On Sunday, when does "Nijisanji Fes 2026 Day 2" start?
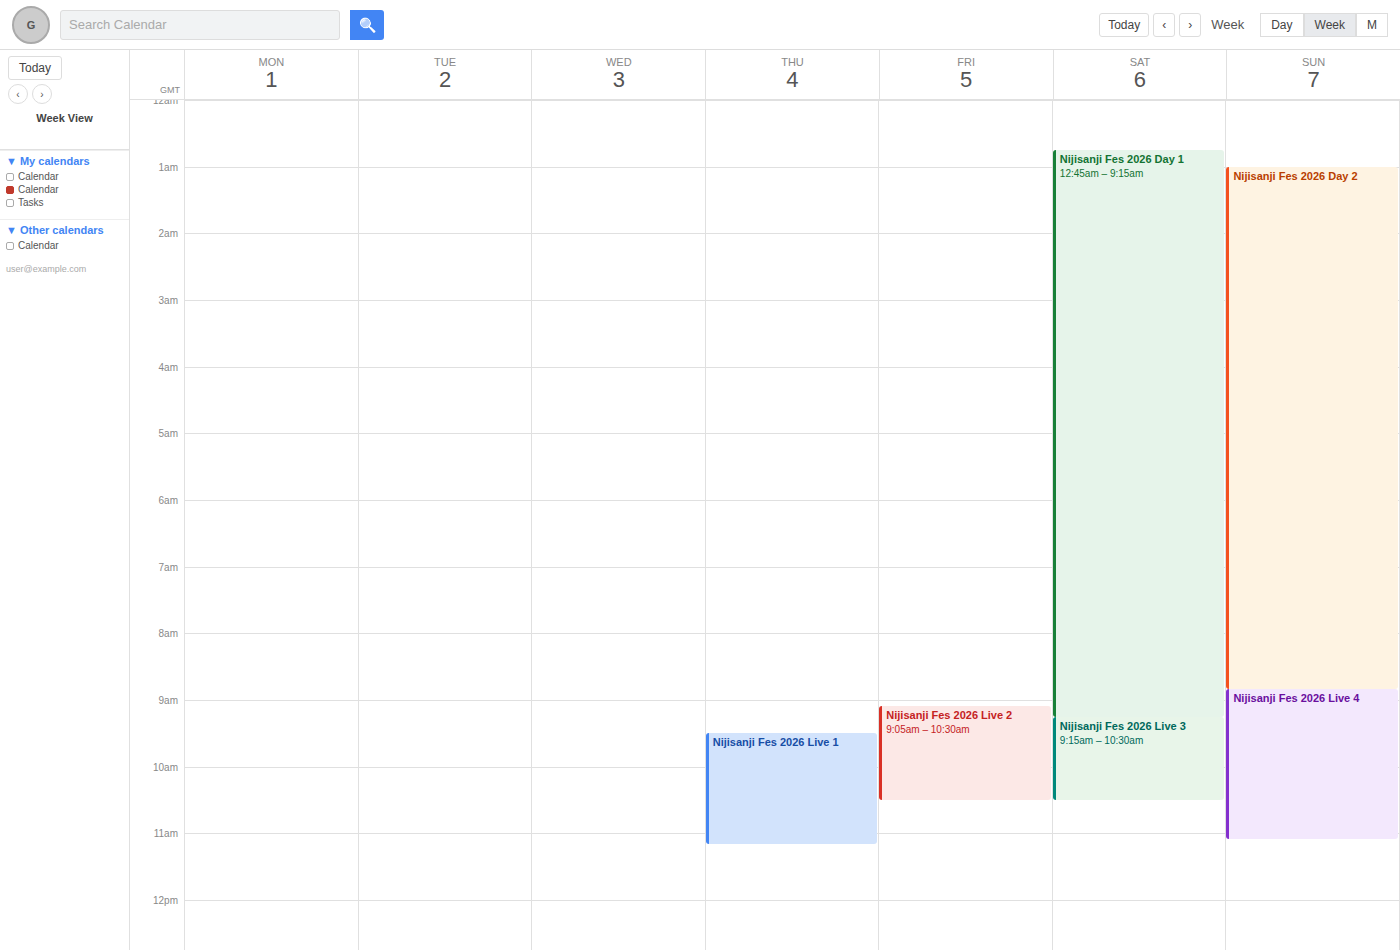
01:00